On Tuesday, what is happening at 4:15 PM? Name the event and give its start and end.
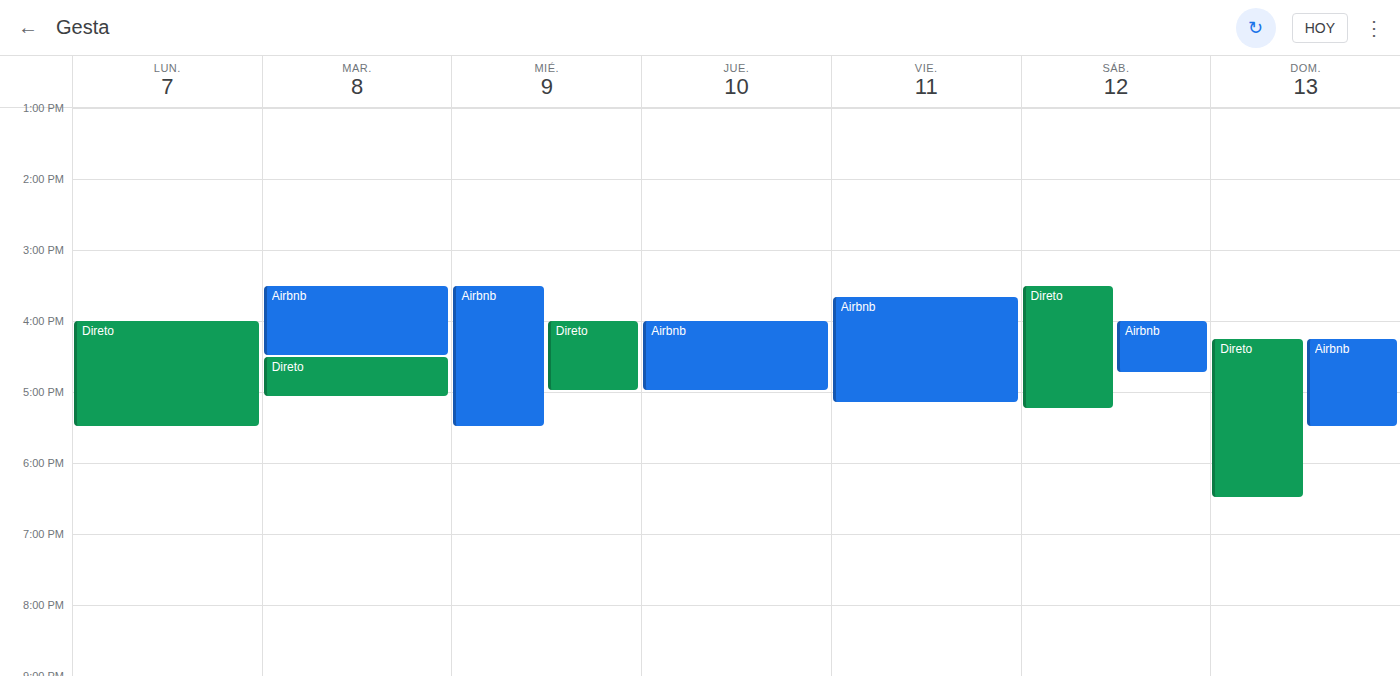
"Airbnb", 3:30 PM to 4:30 PM